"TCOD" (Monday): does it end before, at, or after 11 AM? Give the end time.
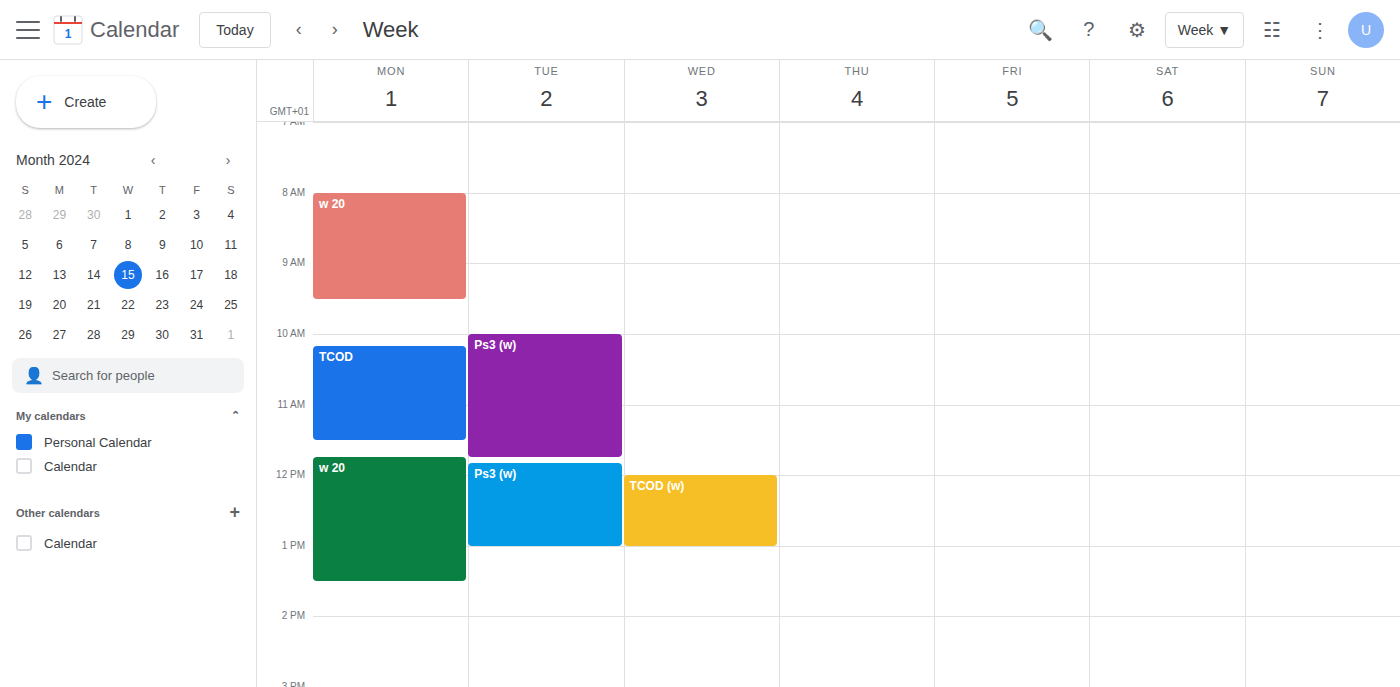
11:30 AM -- after 11 AM, 30 minutes below the 11 AM line.